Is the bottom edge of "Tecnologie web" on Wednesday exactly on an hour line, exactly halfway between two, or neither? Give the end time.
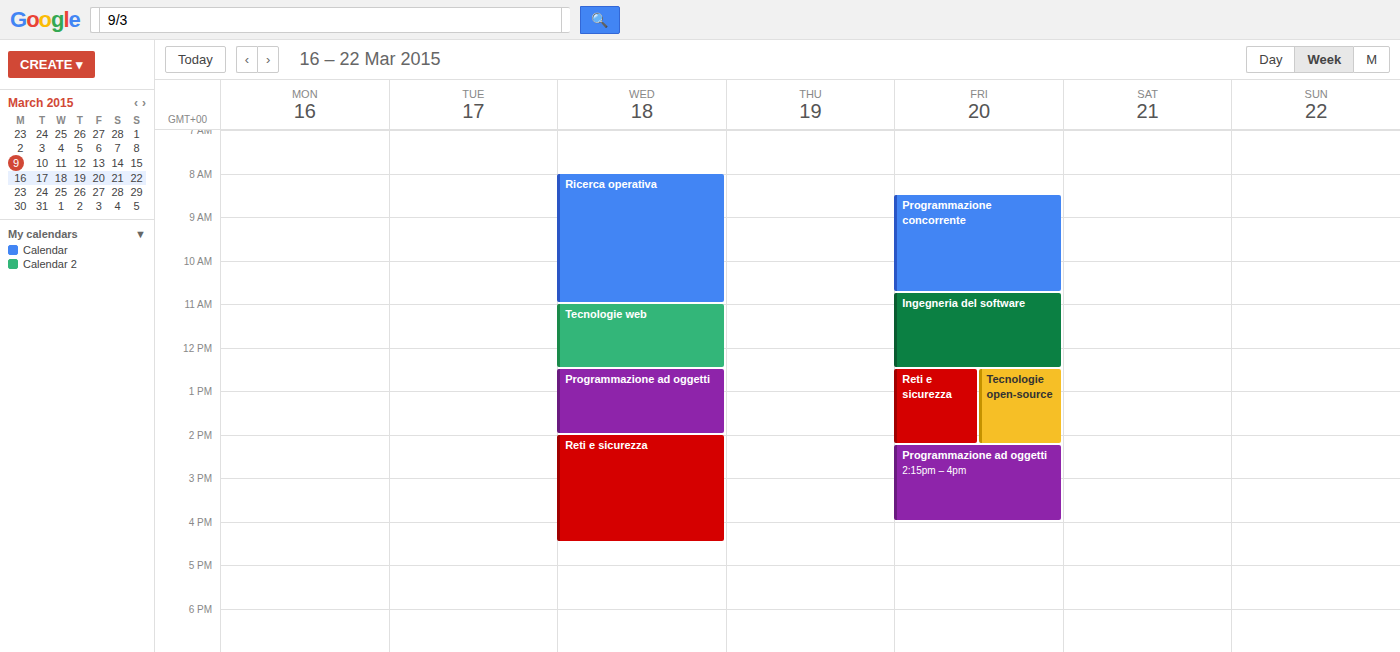
12:30 PM -- halfway between the 12 PM and 1 PM lines.